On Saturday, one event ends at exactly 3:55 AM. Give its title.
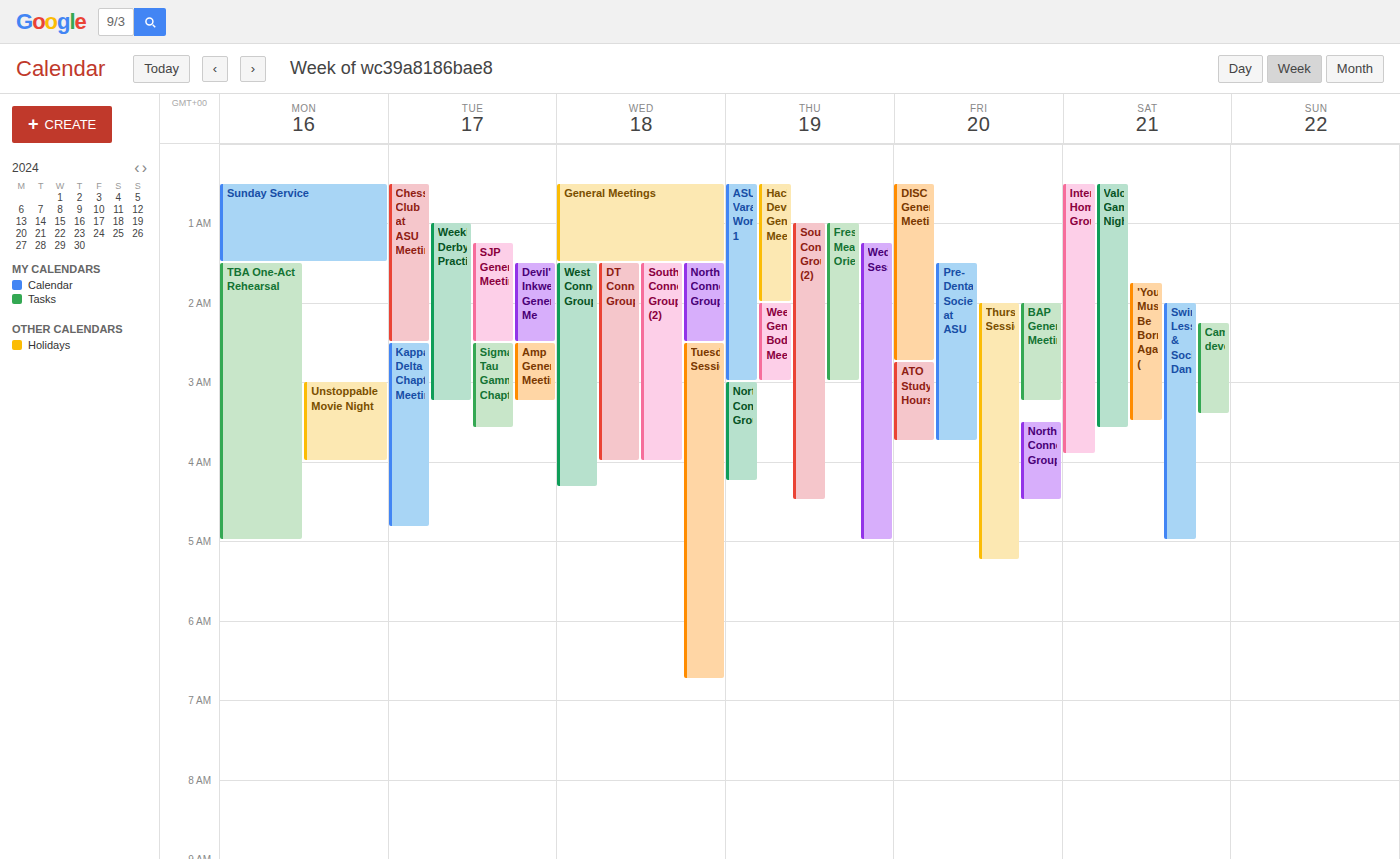
"International Home Group"